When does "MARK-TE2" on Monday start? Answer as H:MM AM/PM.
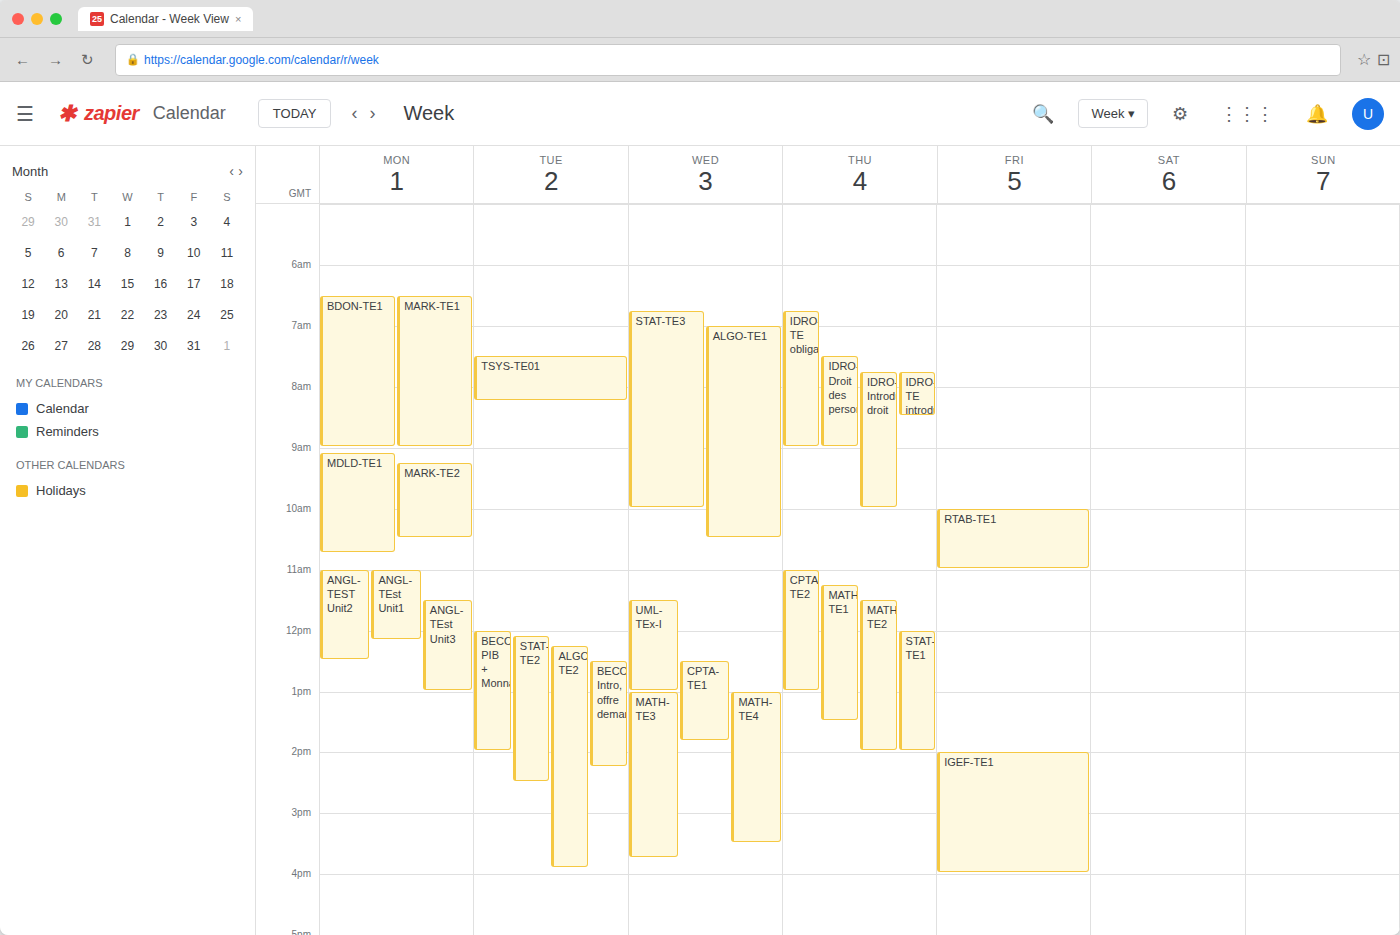
9:15 AM